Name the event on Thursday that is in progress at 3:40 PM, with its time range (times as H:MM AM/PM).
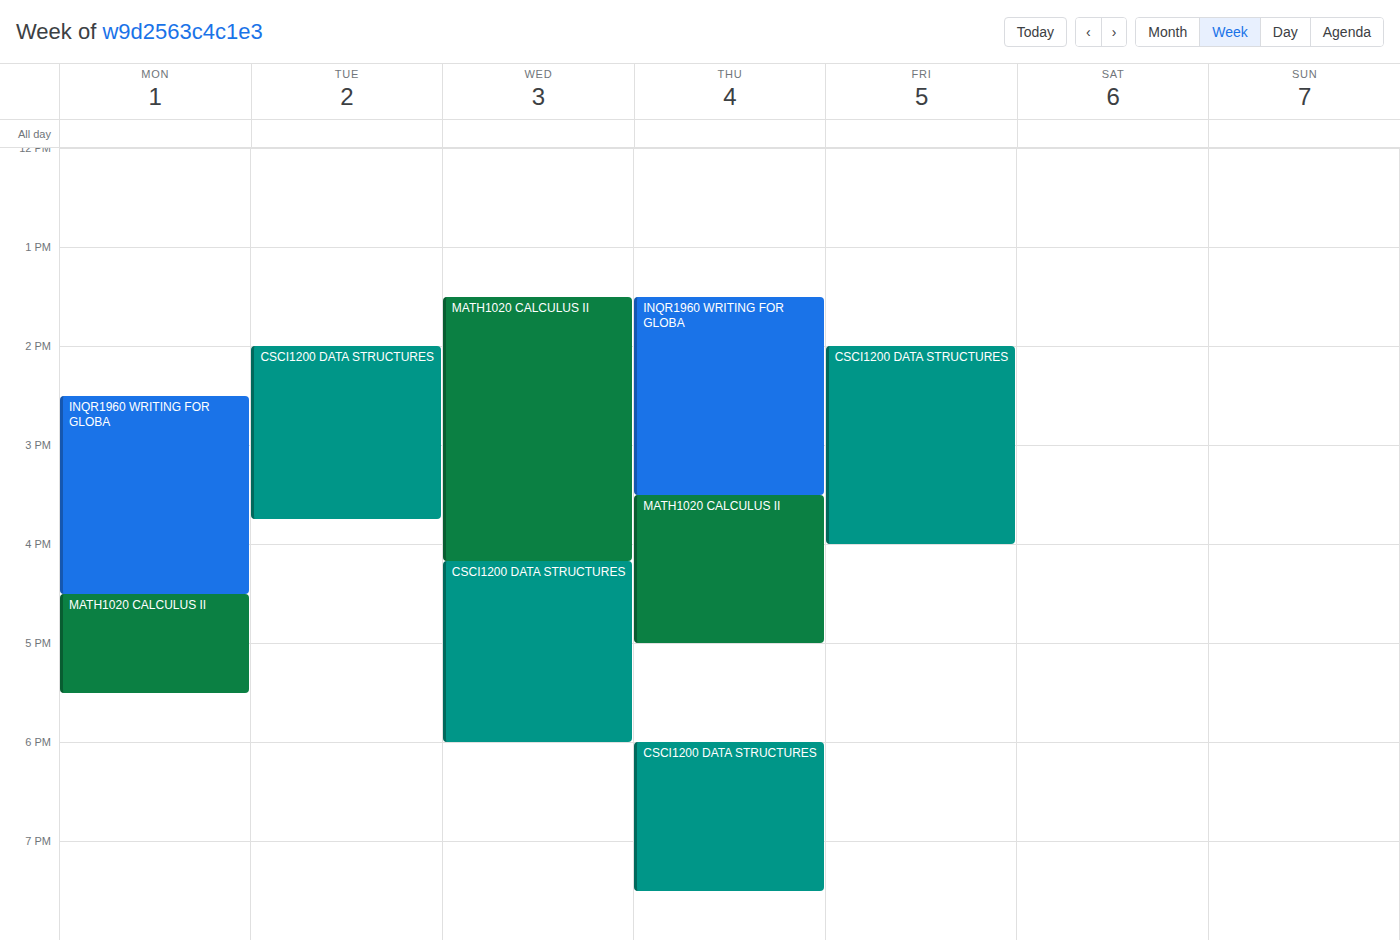
"MATH1020 CALCULUS II", 3:30 PM to 5:00 PM